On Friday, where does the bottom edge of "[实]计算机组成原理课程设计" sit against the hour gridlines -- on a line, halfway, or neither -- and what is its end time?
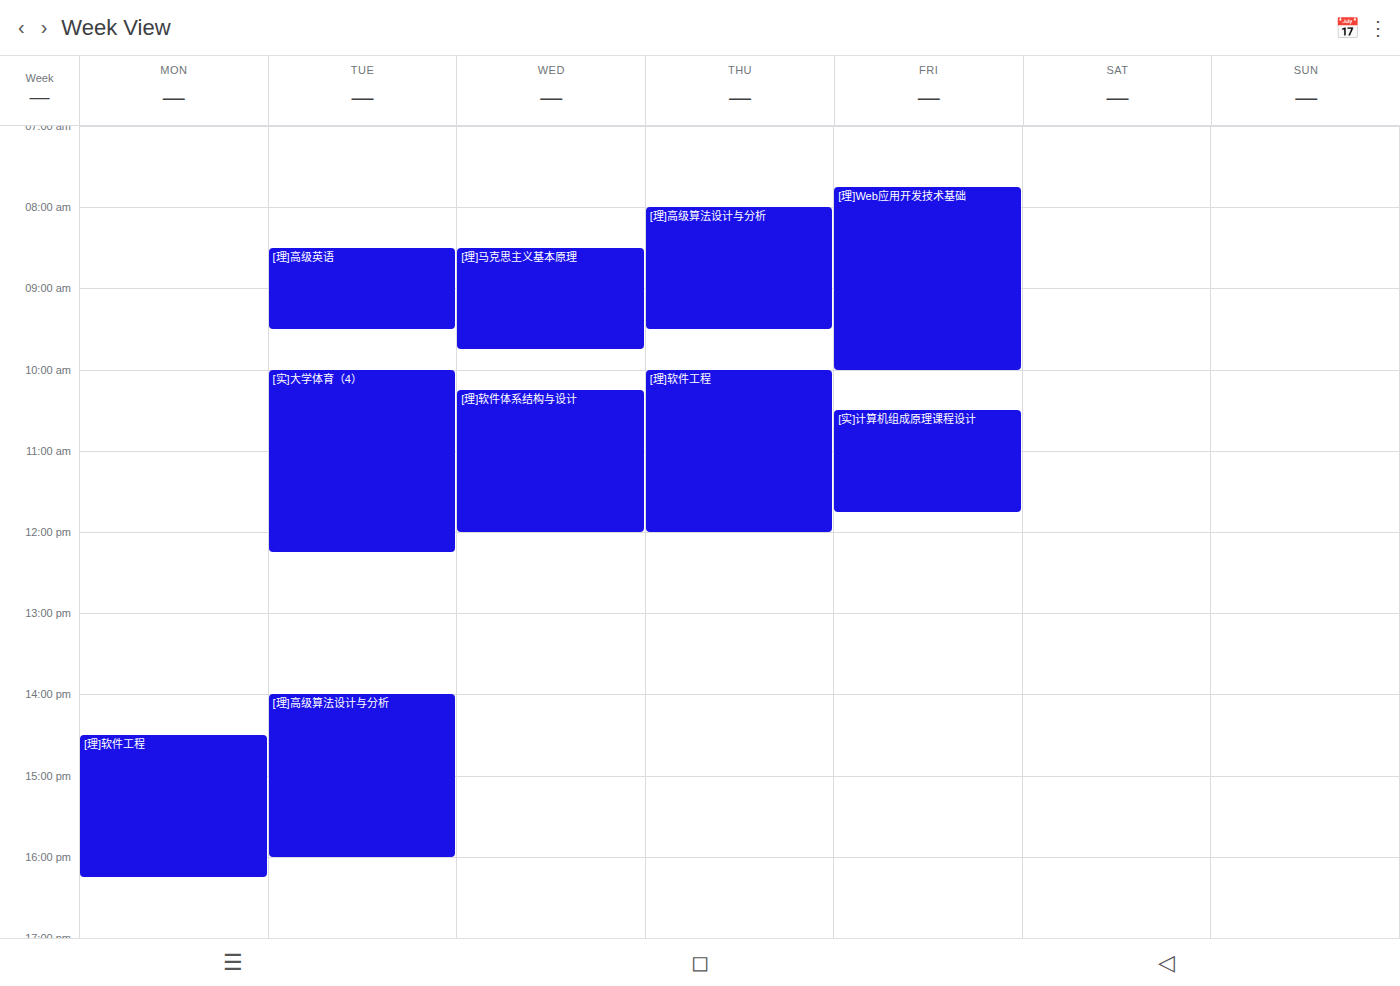
11:45 -- neither: three quarters of the way from the 11:00 line to the 12:00 line.